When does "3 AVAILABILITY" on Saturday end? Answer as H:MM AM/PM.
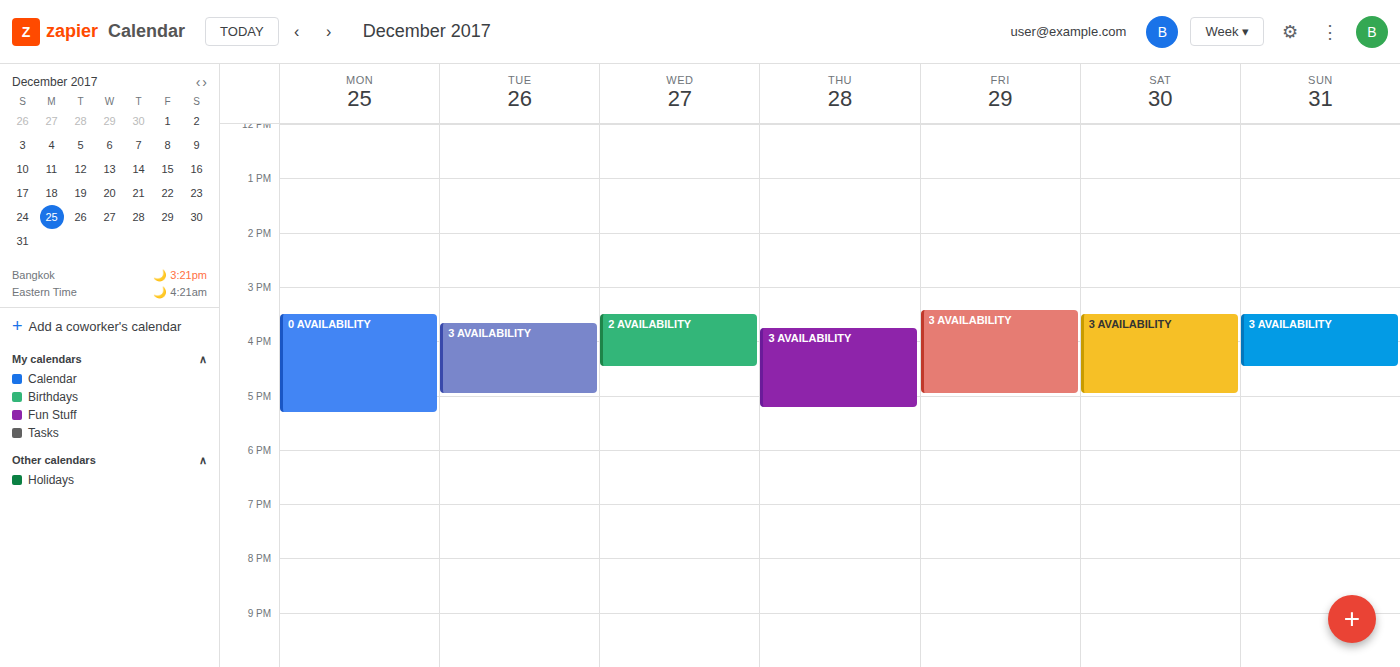
5:00 PM